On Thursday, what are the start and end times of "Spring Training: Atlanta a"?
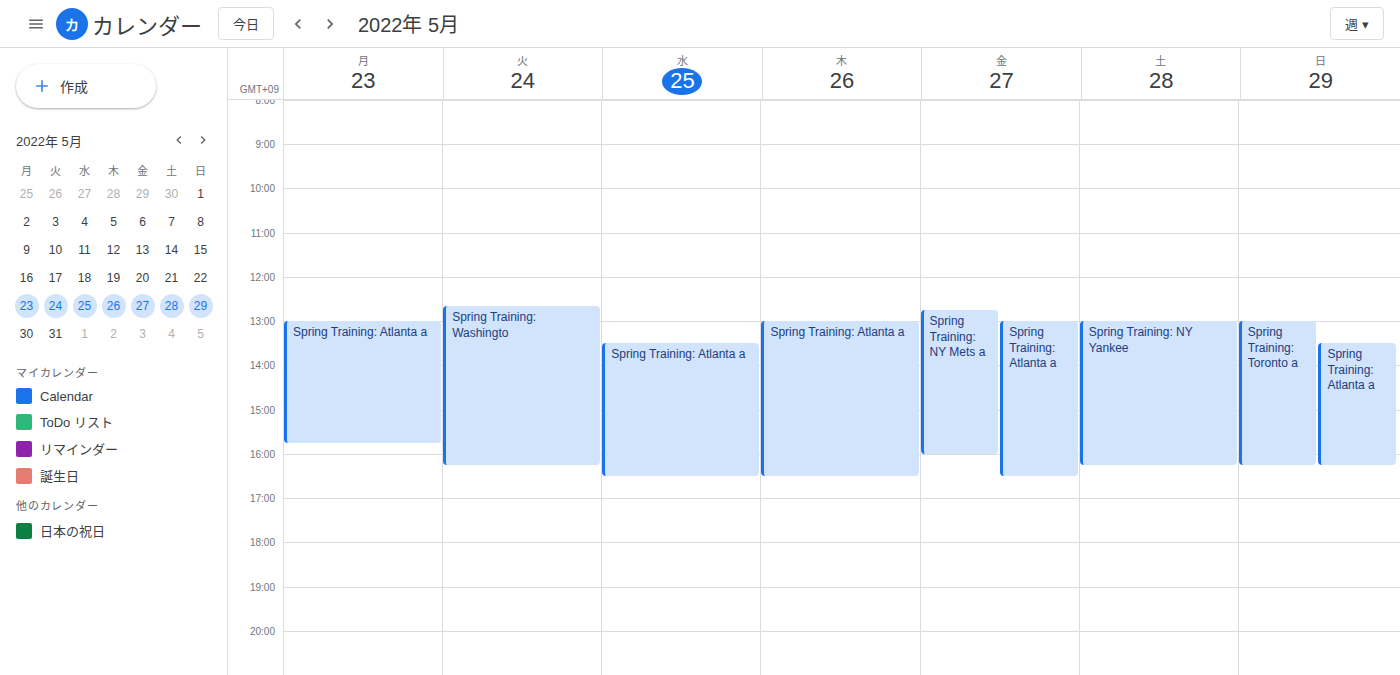
1:00 PM to 4:30 PM